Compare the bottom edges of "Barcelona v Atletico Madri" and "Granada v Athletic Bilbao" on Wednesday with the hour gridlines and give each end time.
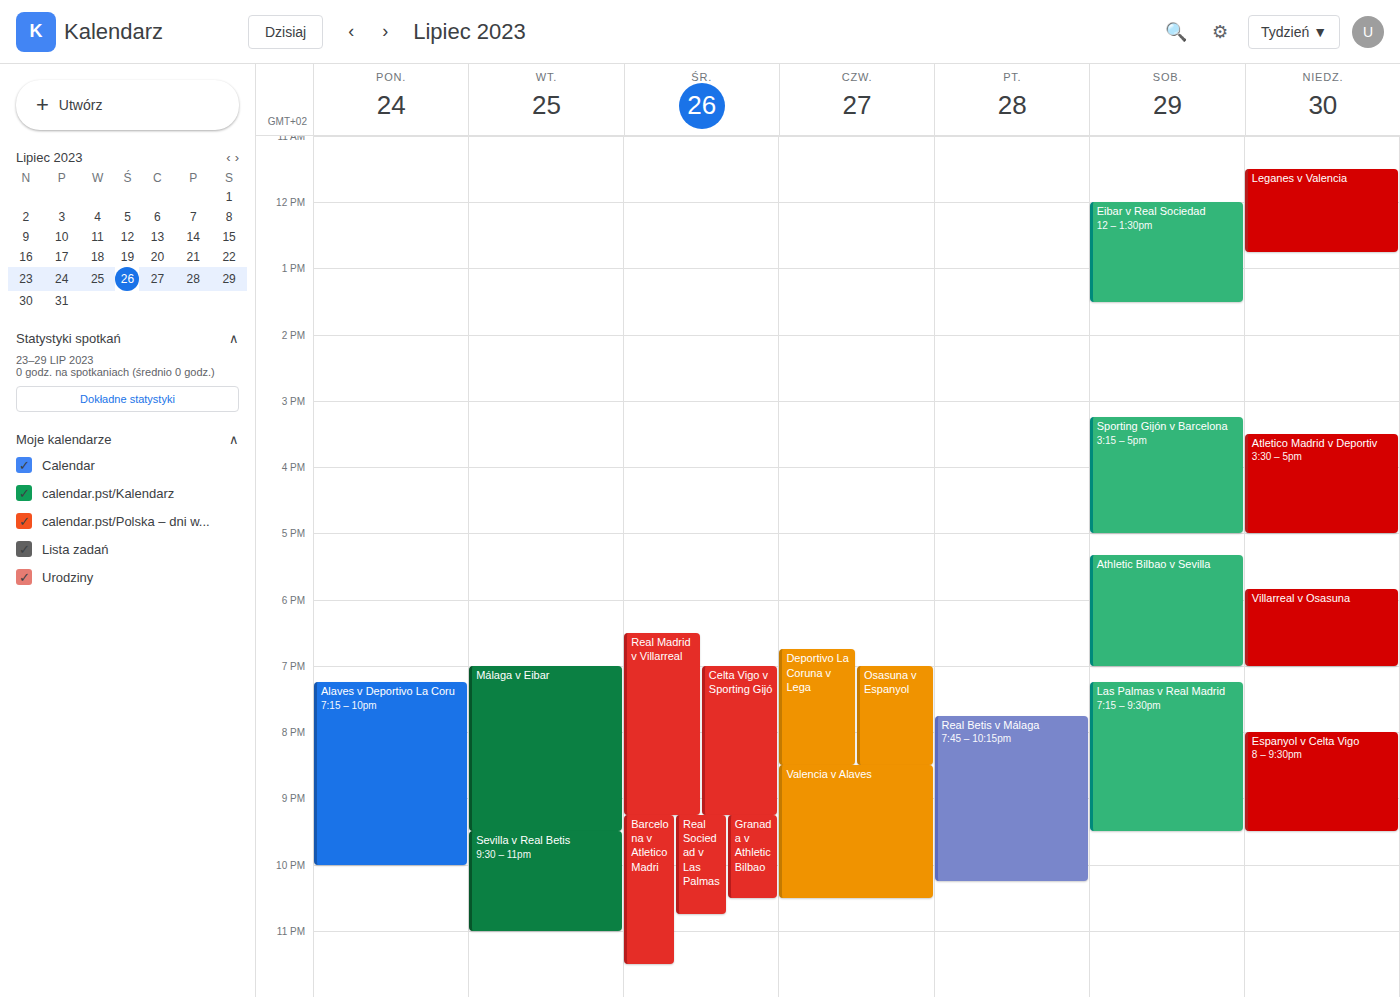
"Barcelona v Atletico Madri": 11:30 PM, halfway between the 11 PM and 12 AM lines. "Granada v Athletic Bilbao": 10:30 PM, halfway between the 10 PM and 11 PM lines.